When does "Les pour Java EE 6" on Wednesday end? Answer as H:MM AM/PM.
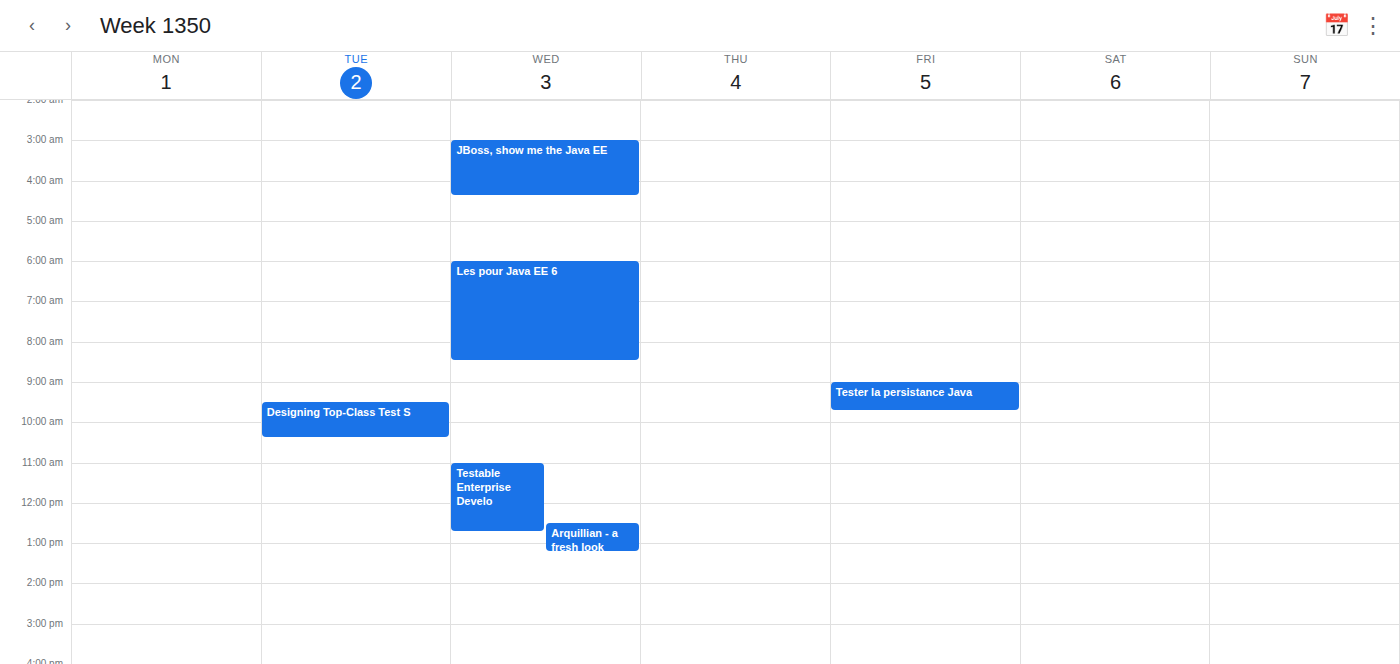
8:30 AM